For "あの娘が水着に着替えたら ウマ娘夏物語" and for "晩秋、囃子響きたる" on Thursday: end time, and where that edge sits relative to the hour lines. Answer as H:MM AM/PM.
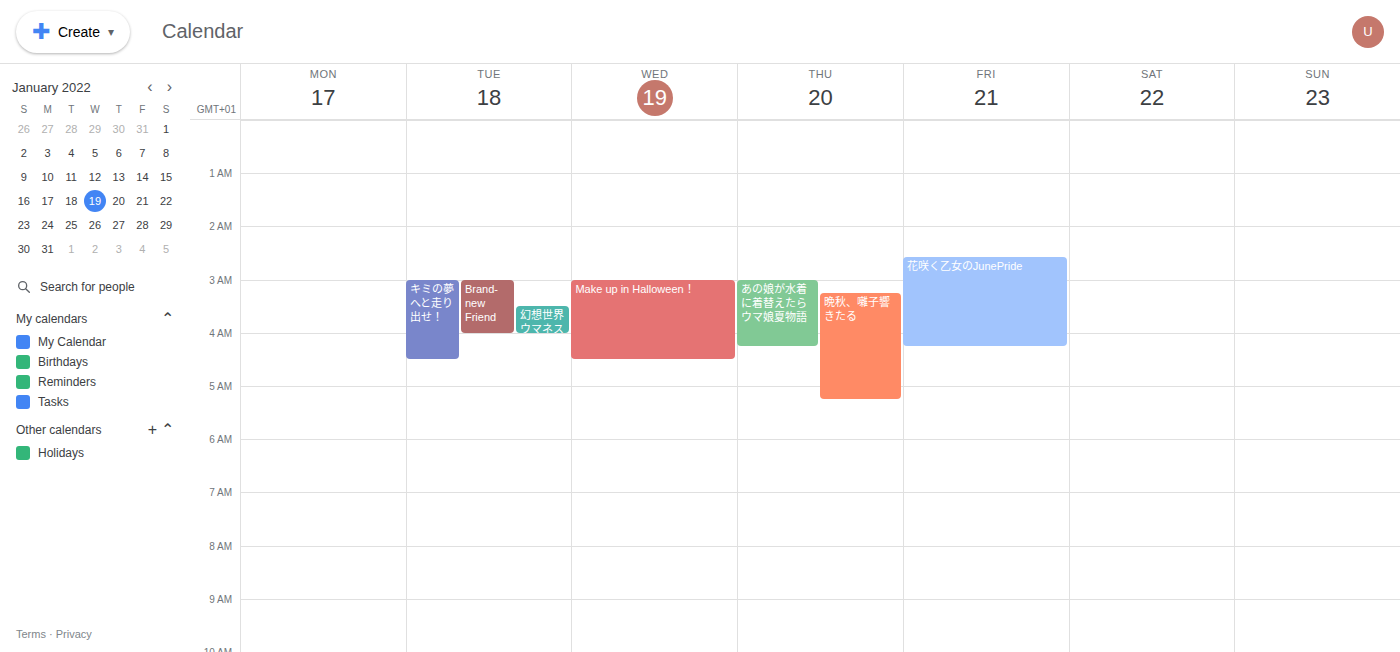
"あの娘が水着に着替えたら ウマ娘夏物語": 4:15 AM, neither: a quarter of the way from the 4 AM line to the 5 AM line. "晩秋、囃子響きたる": 5:15 AM, neither: a quarter of the way from the 5 AM line to the 6 AM line.